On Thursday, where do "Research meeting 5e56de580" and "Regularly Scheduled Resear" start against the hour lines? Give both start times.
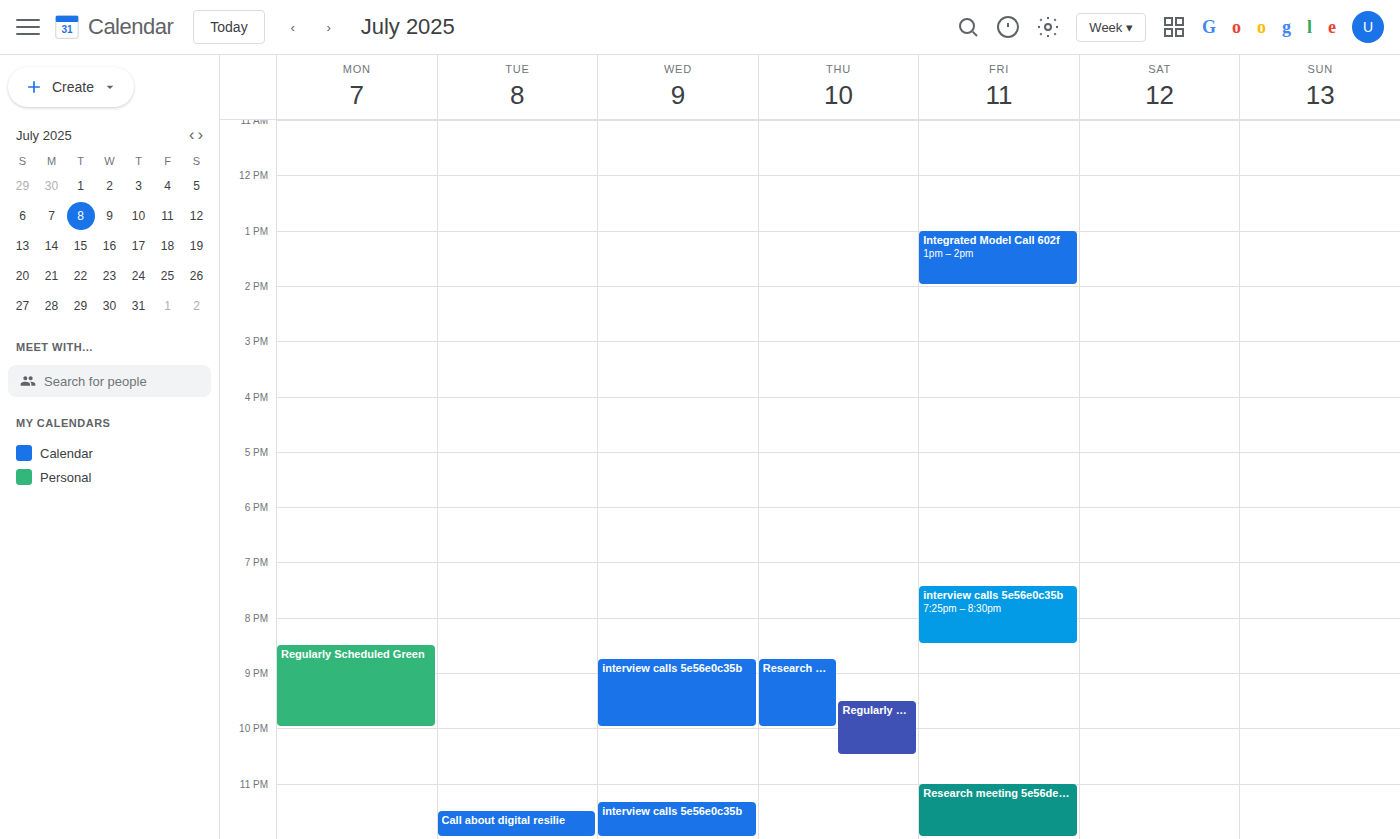
"Research meeting 5e56de580": 20:45, neither: three quarters of the way from the 20:00 line to the 21:00 line. "Regularly Scheduled Resear": 21:30, halfway between the 21:00 and 22:00 lines.